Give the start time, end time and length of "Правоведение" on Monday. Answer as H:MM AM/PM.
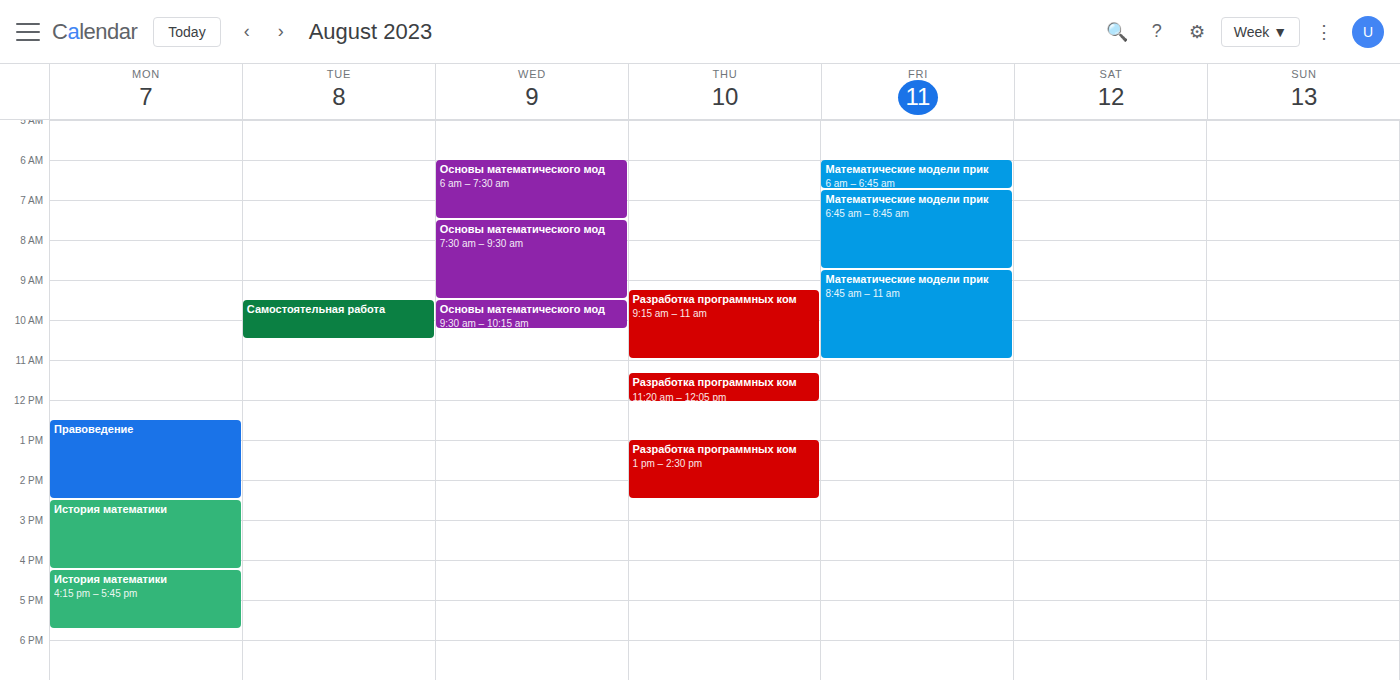
12:30 PM to 2:30 PM, 2 hours